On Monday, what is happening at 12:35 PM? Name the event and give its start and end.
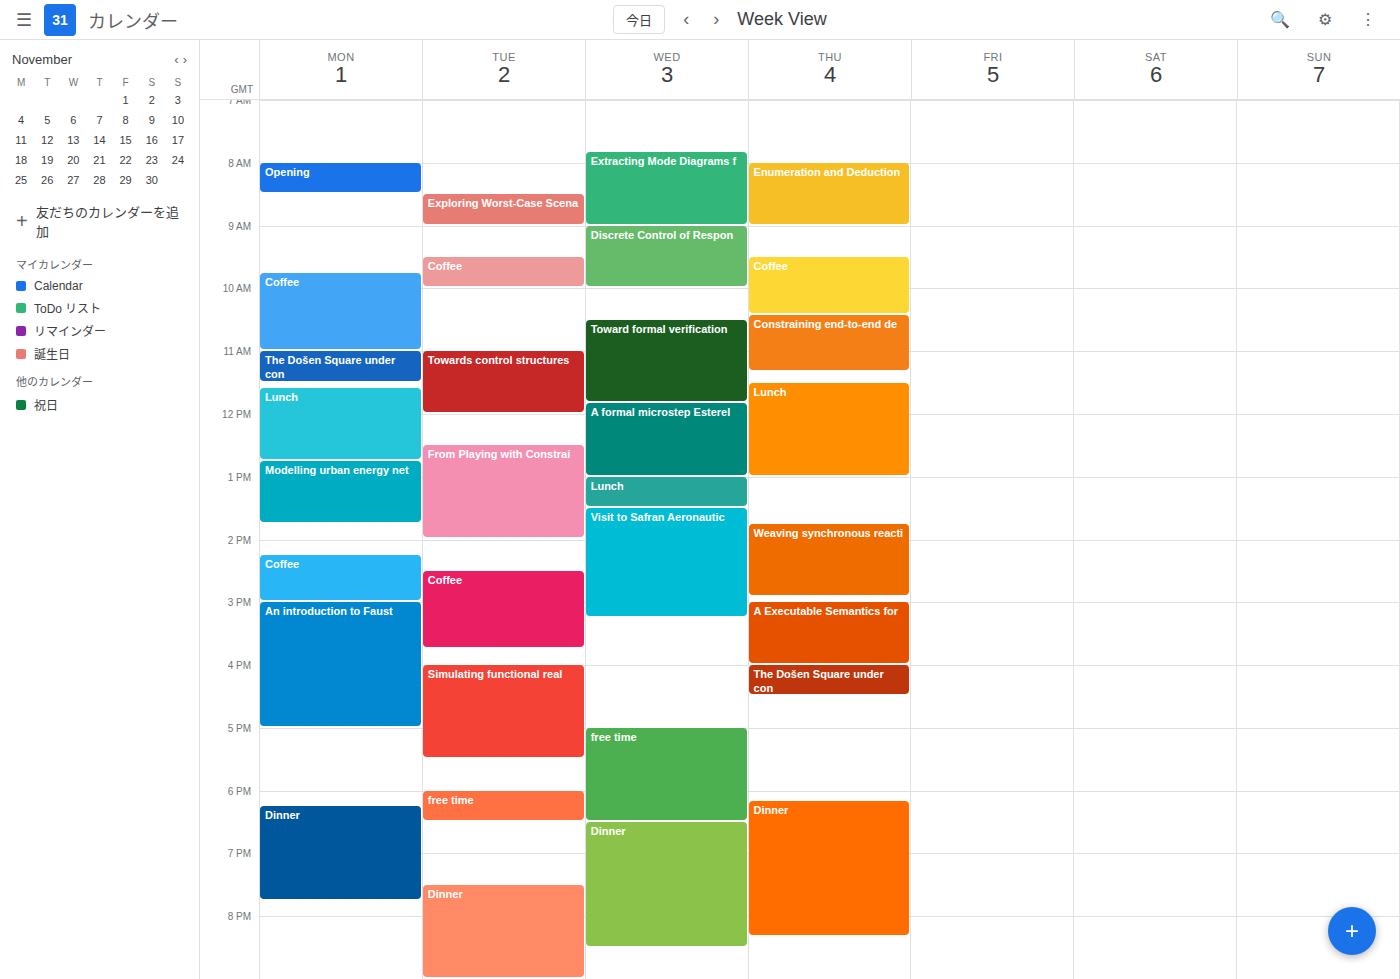
"Lunch", 11:35 AM to 12:45 PM